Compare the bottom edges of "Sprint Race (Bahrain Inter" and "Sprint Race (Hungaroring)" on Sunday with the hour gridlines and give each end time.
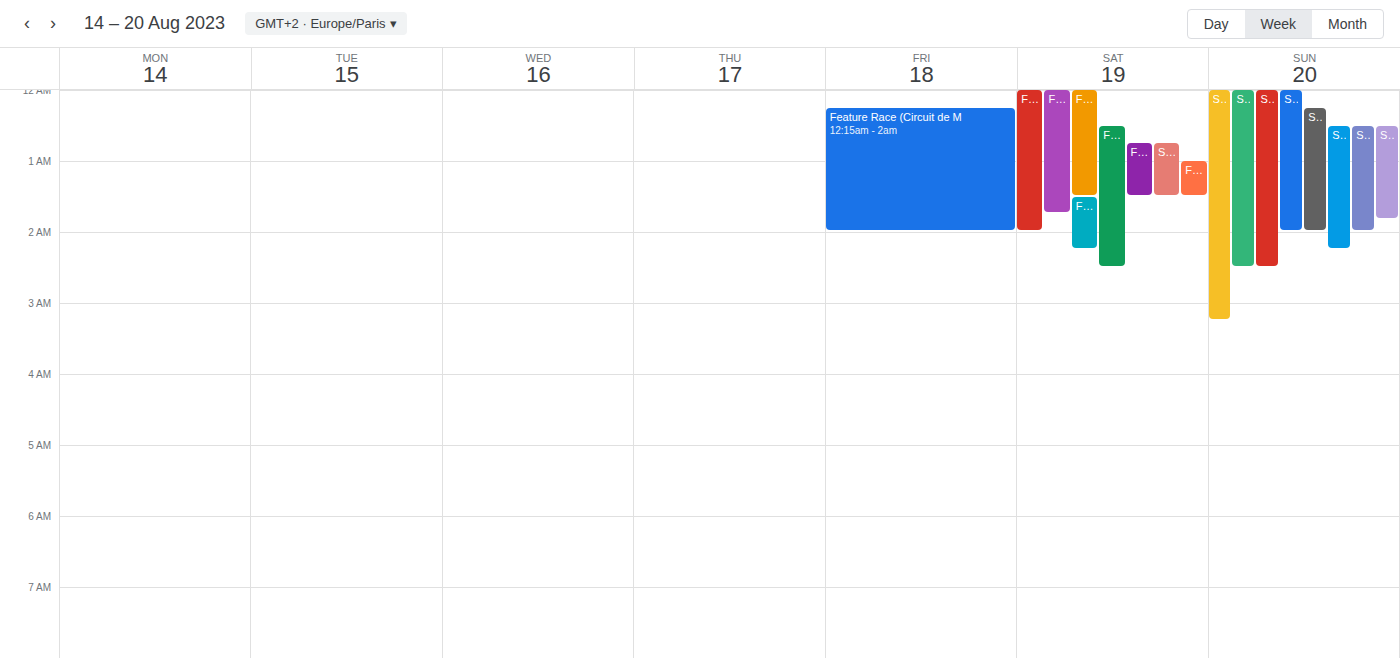
"Sprint Race (Bahrain Inter": 02:15, neither: a quarter of the way from the 02:00 line to the 03:00 line. "Sprint Race (Hungaroring)": 03:15, neither: a quarter of the way from the 03:00 line to the 04:00 line.